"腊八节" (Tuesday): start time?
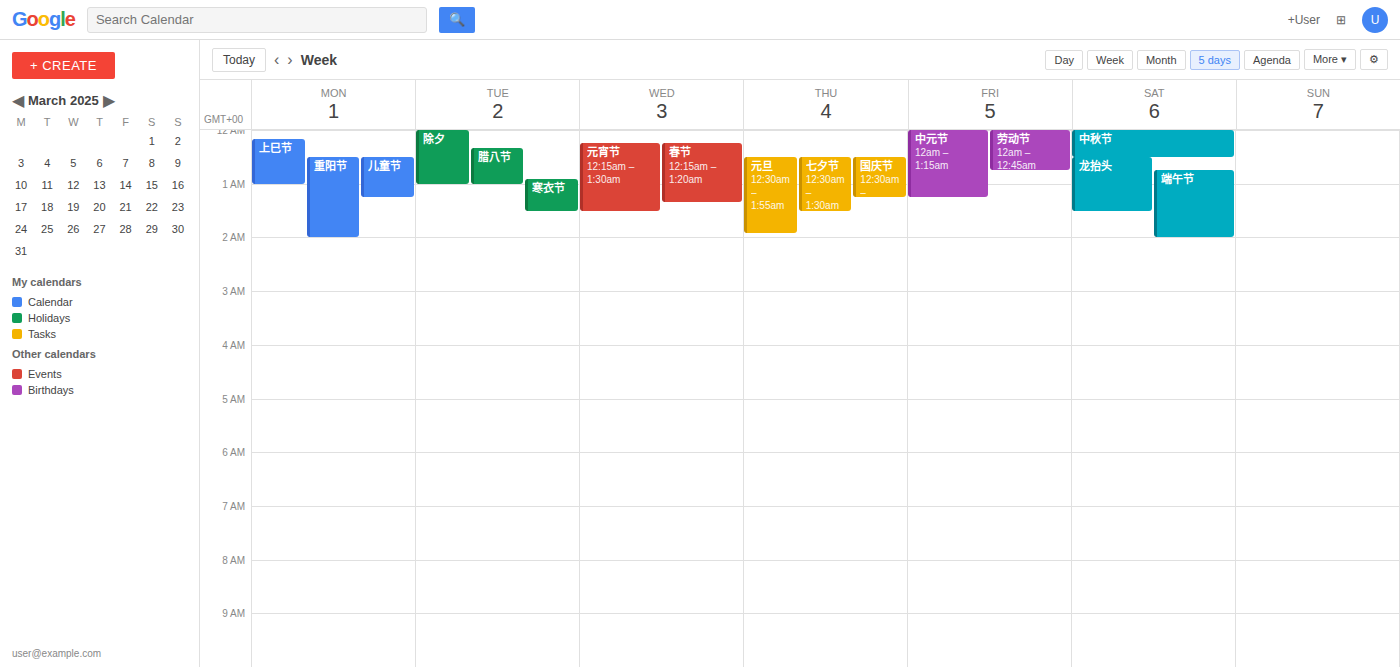
12:20 AM